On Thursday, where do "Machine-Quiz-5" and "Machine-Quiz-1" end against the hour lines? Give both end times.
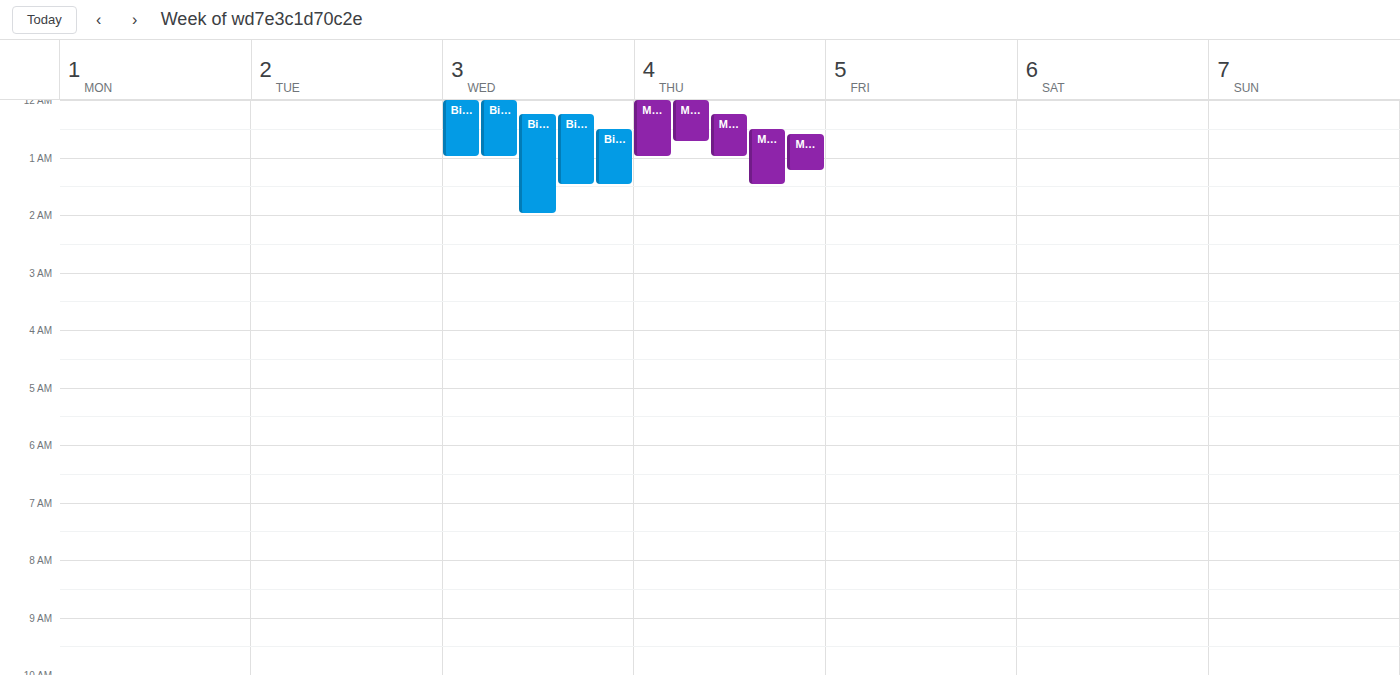
"Machine-Quiz-5": 1:15 AM, neither: a quarter of the way from the 1 AM line to the 2 AM line. "Machine-Quiz-1": 12:45 AM, neither: three quarters of the way from the 12 AM line to the 1 AM line.